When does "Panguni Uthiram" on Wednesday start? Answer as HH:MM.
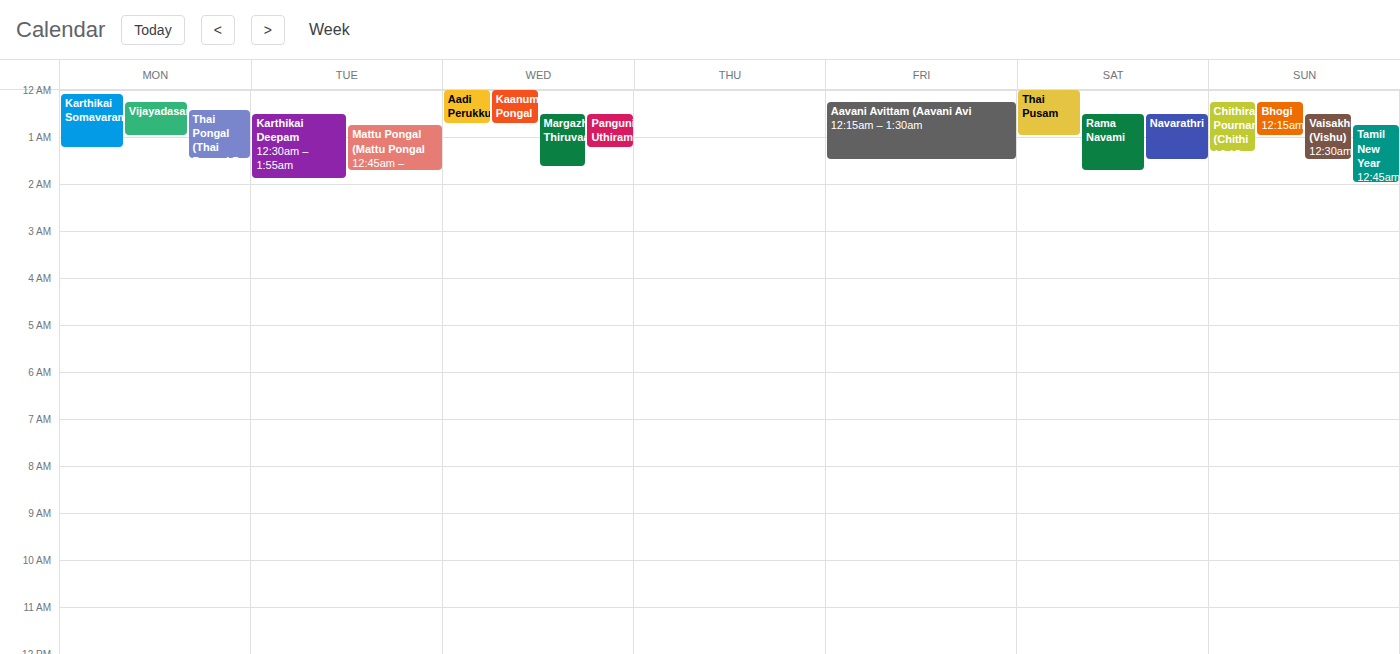
00:30